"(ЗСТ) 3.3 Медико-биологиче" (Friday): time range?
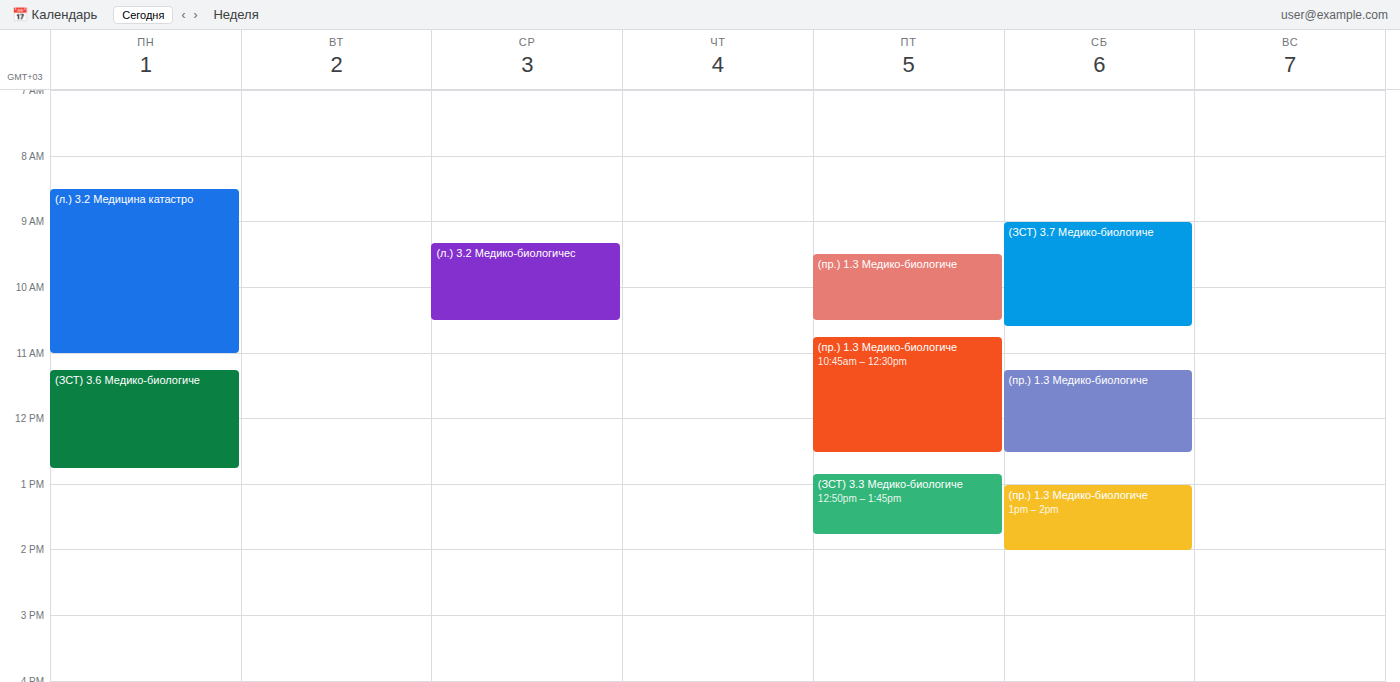
12:50 PM to 1:45 PM